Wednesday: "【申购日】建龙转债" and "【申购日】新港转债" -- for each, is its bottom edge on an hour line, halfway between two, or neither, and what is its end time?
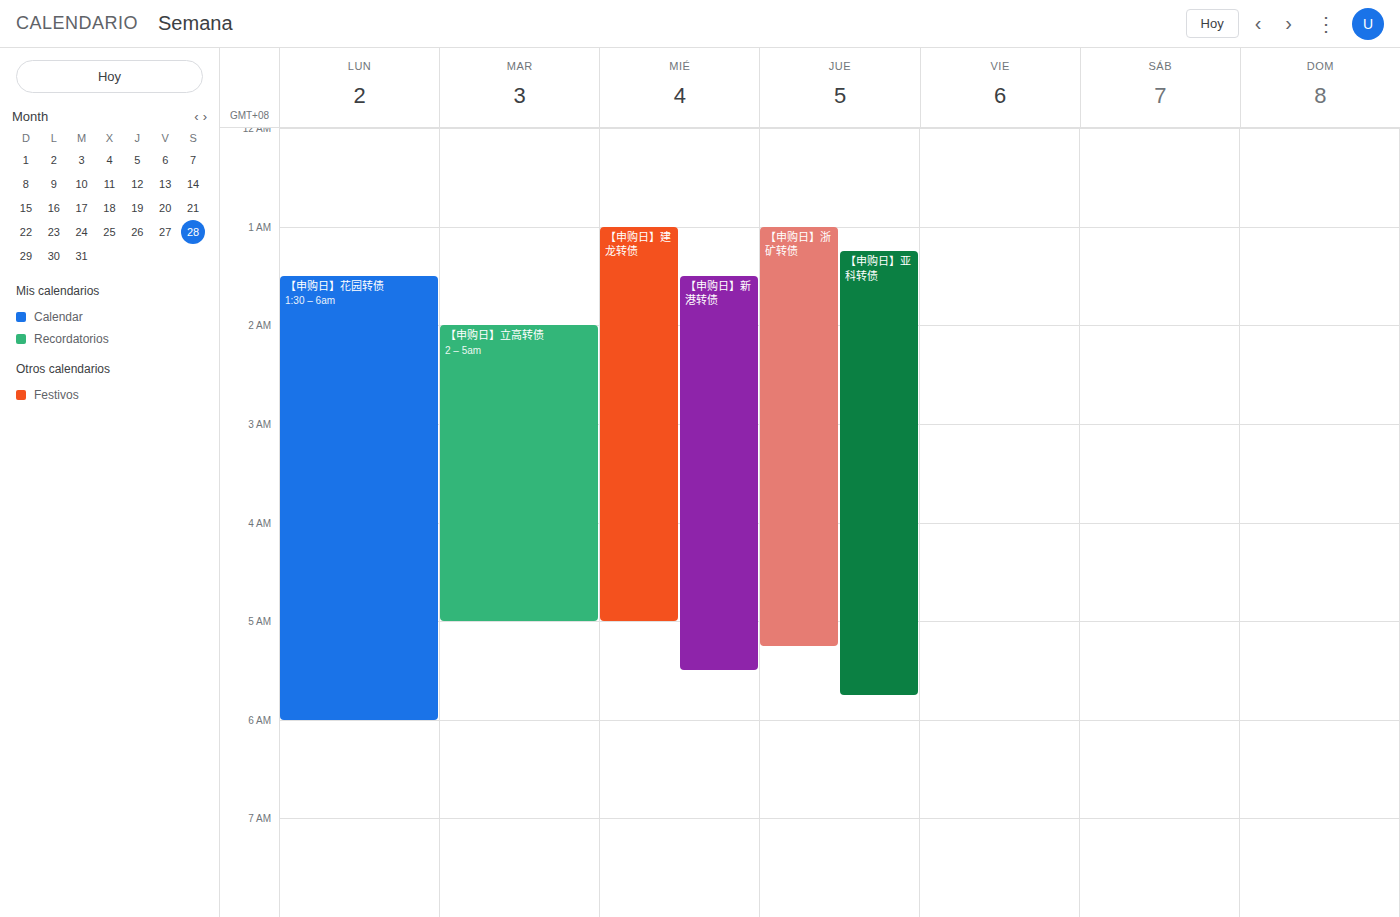
"【申购日】建龙转债": 5:00 AM, exactly on the 5 AM line. "【申购日】新港转债": 5:30 AM, halfway between the 5 AM and 6 AM lines.